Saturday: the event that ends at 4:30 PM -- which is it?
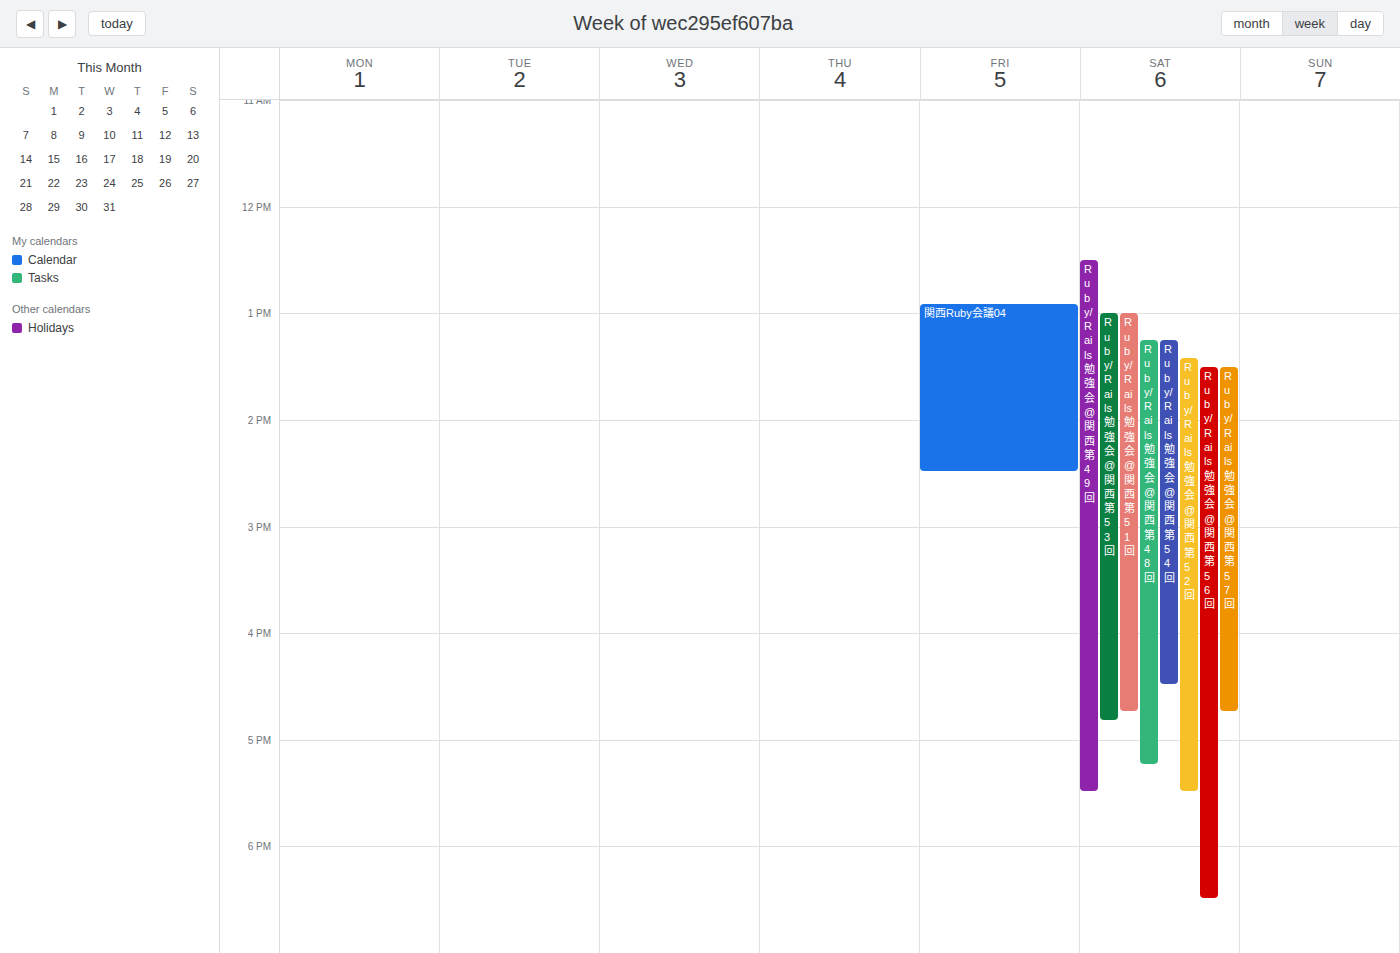
"Ruby/Rails勉強会@関西 第54回"